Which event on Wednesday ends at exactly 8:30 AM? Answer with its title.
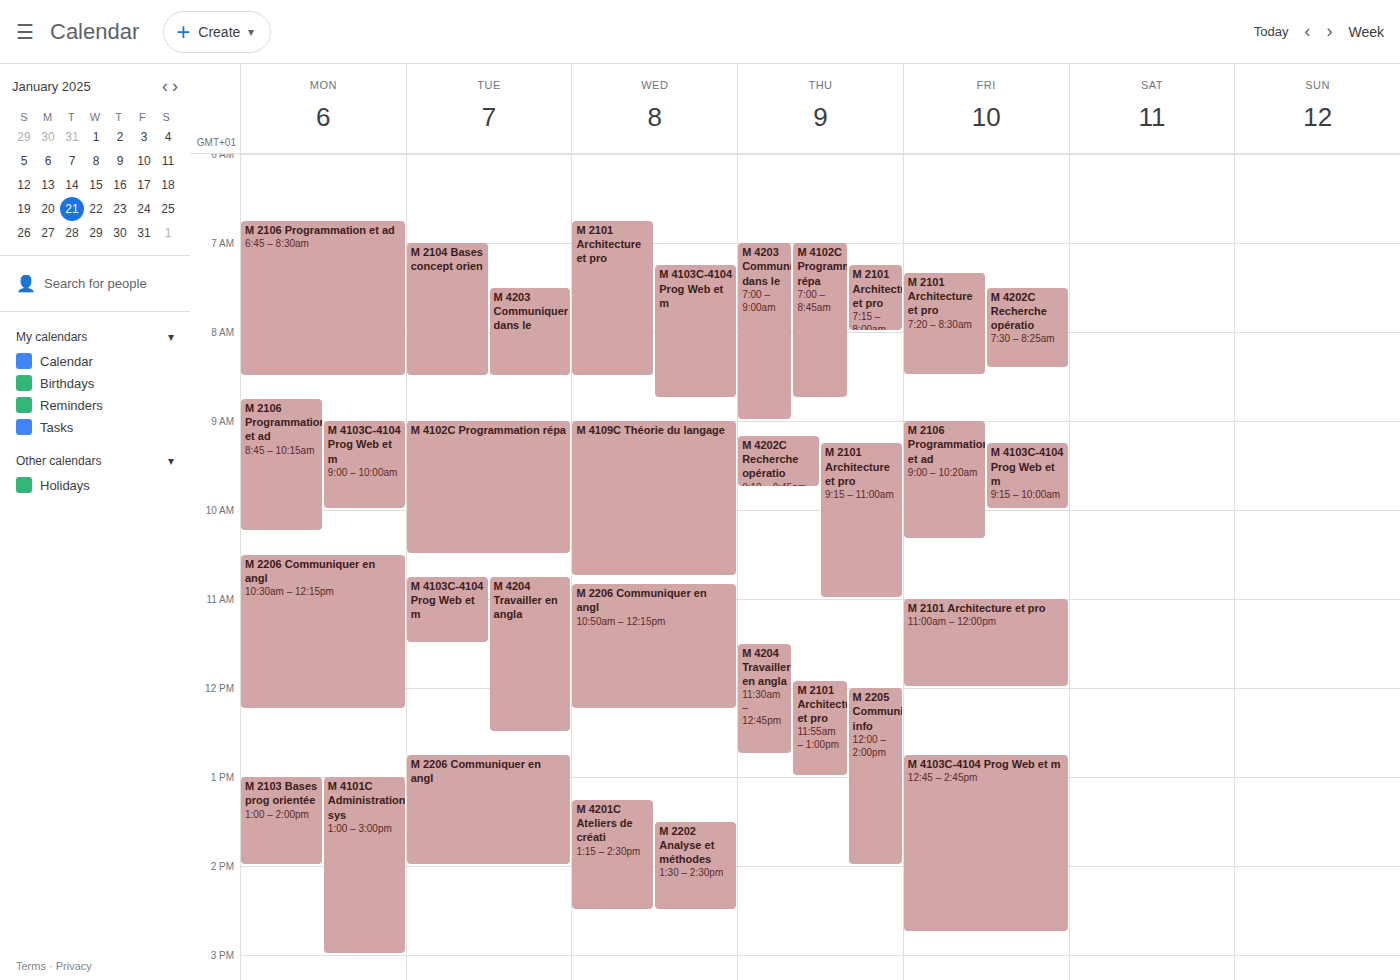
"M 2101 Architecture et pro"